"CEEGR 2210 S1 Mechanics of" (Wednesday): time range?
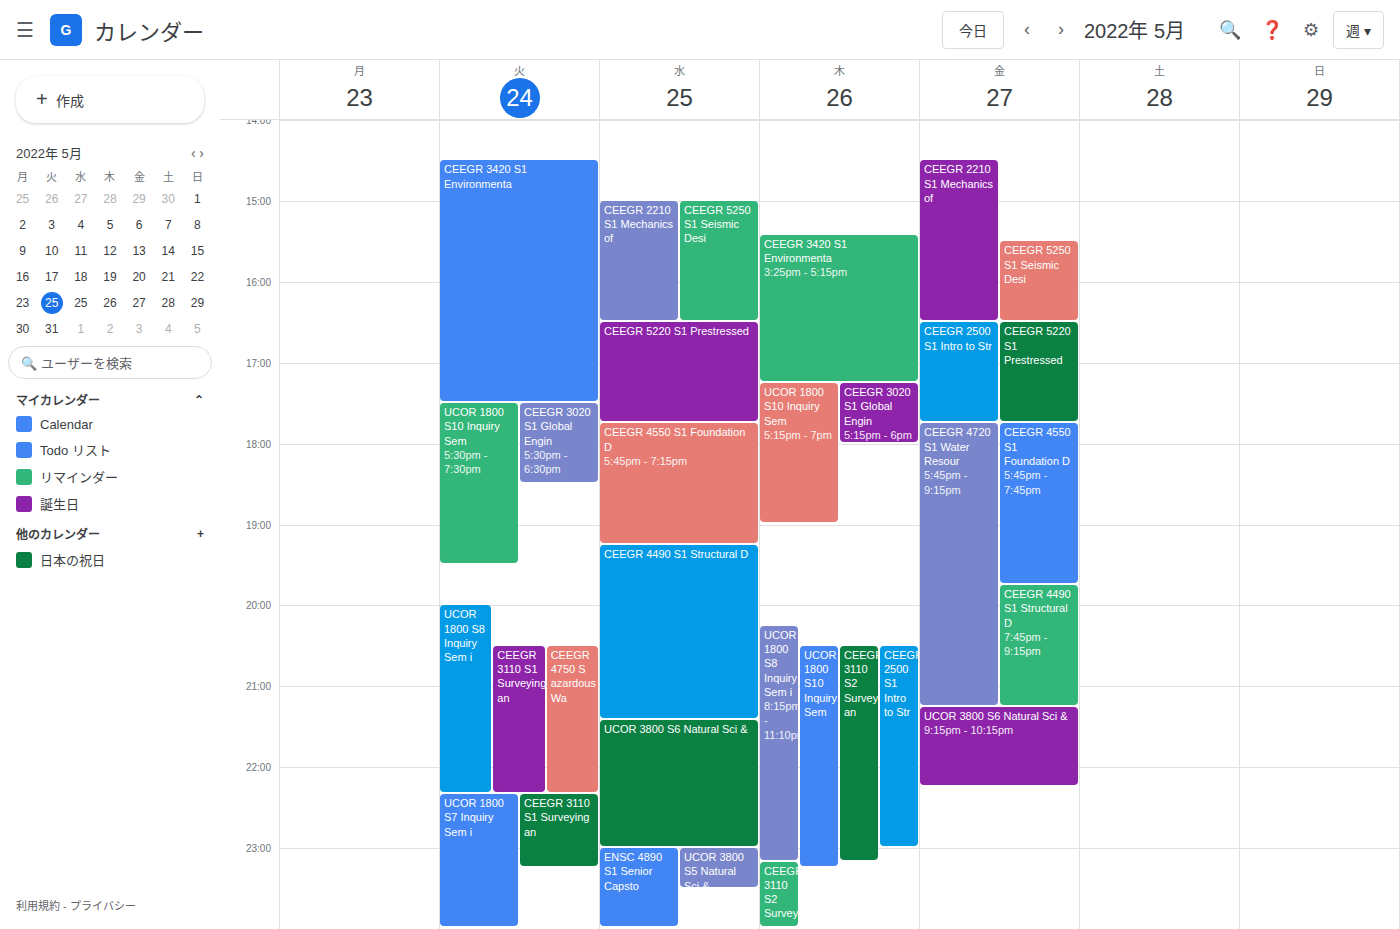
3:00 PM to 4:30 PM